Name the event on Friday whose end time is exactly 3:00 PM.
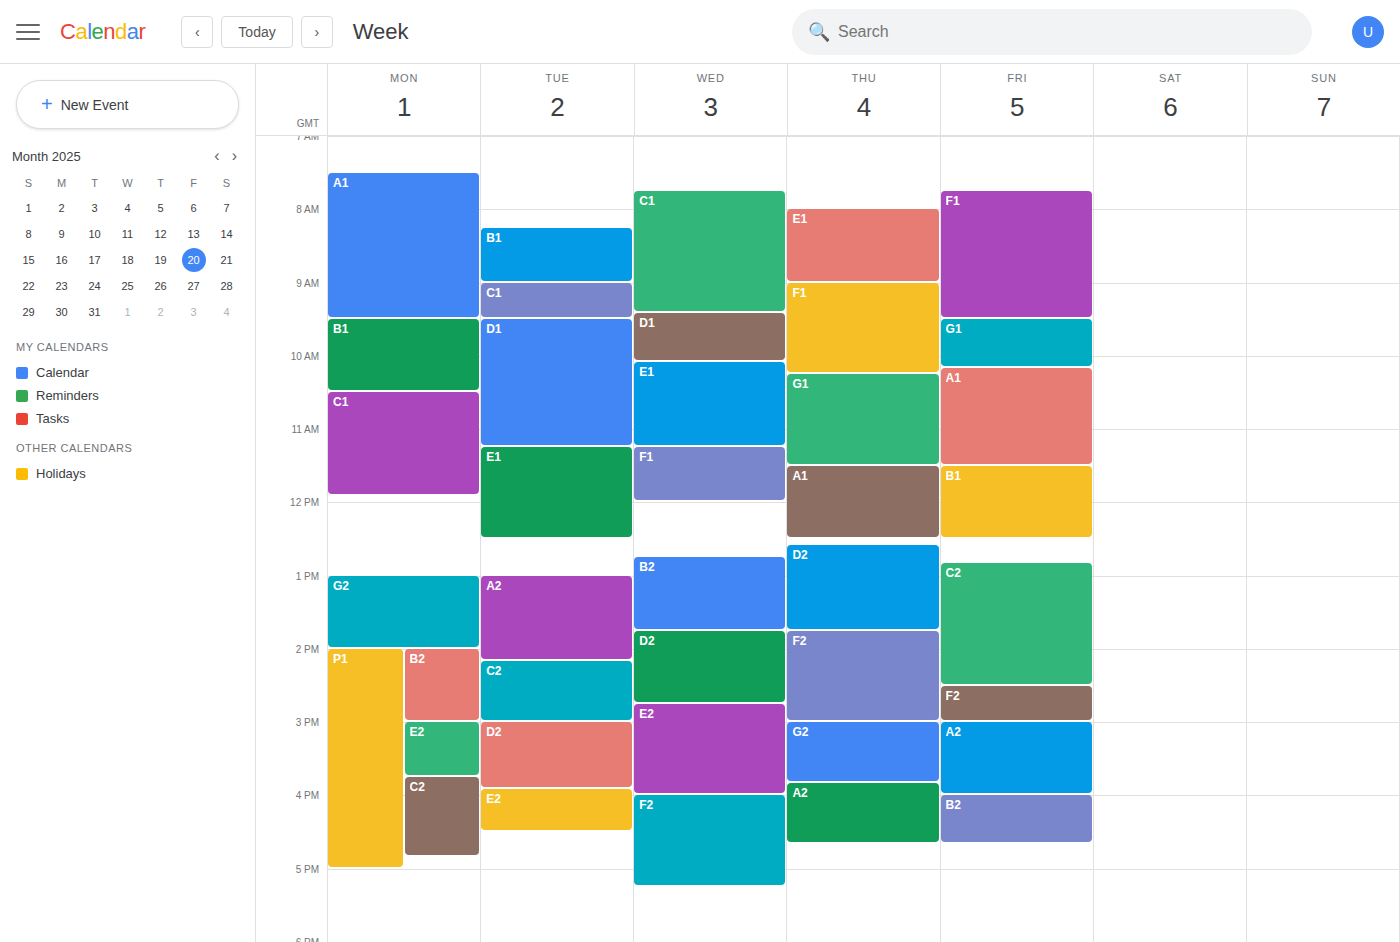
"F2"